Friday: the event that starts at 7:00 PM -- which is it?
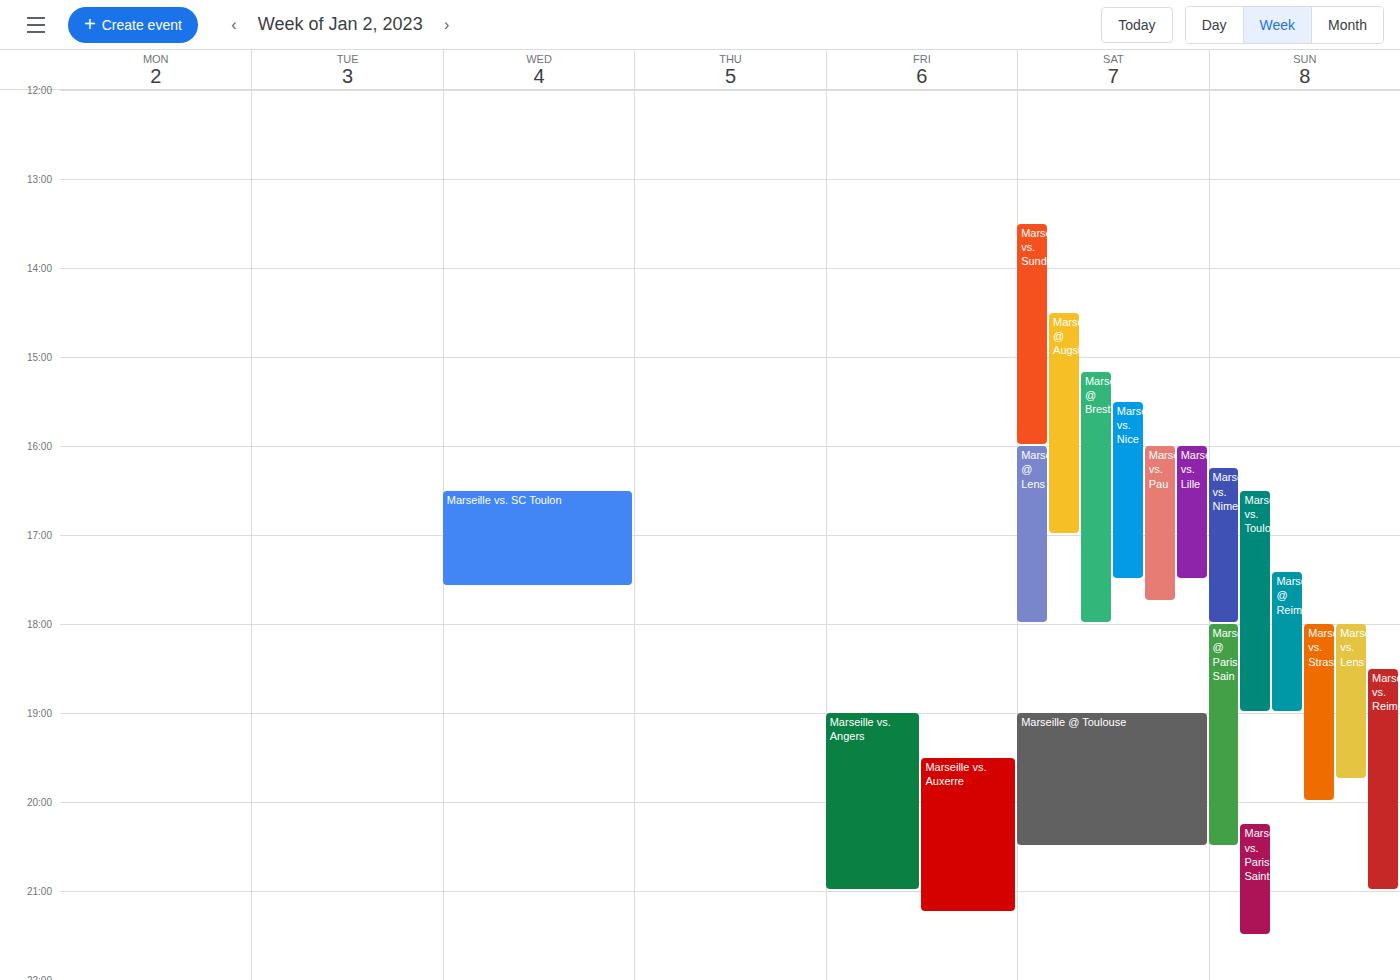
"Marseille vs. Angers"